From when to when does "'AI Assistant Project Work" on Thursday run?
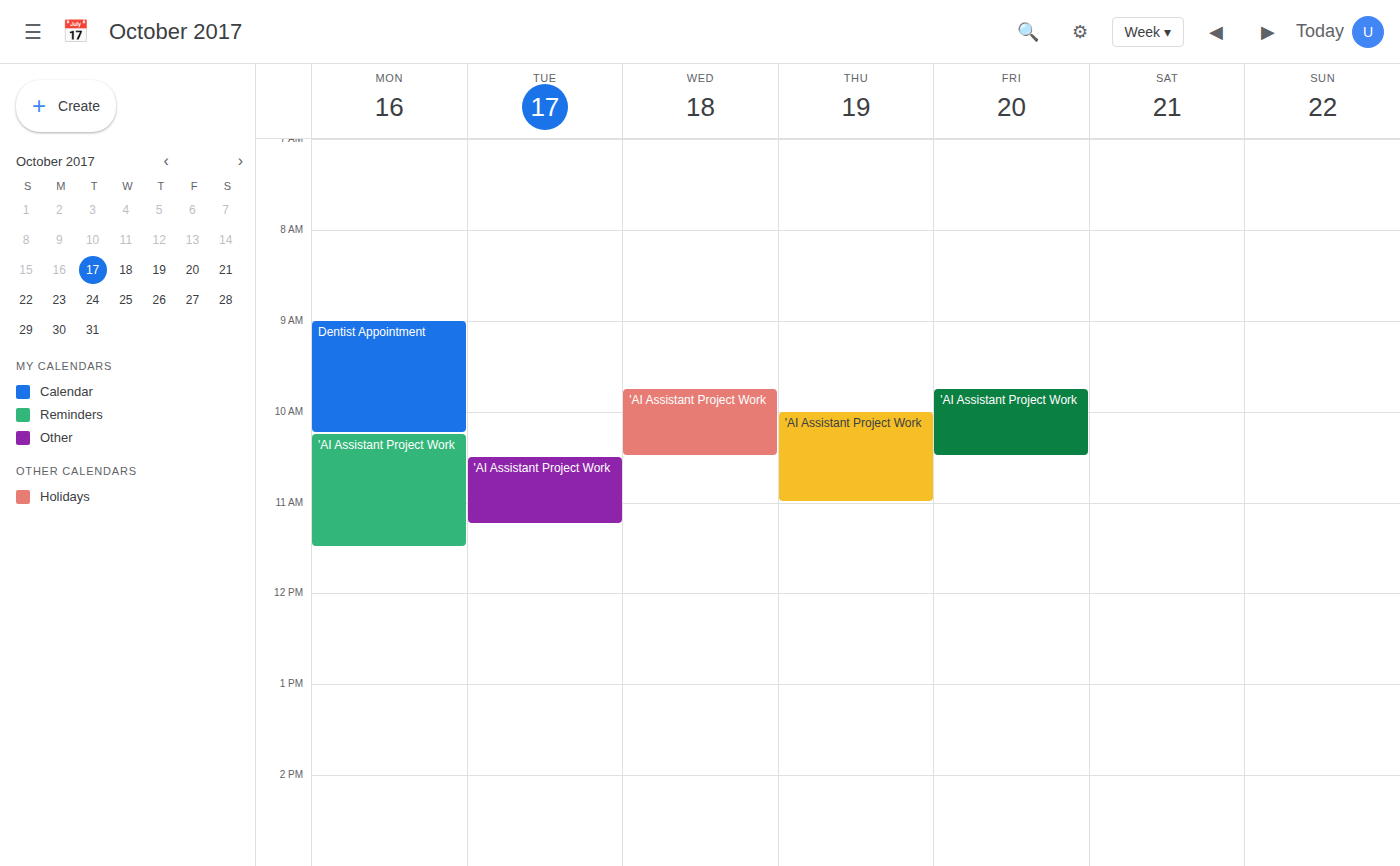
10:00 AM to 11:00 AM